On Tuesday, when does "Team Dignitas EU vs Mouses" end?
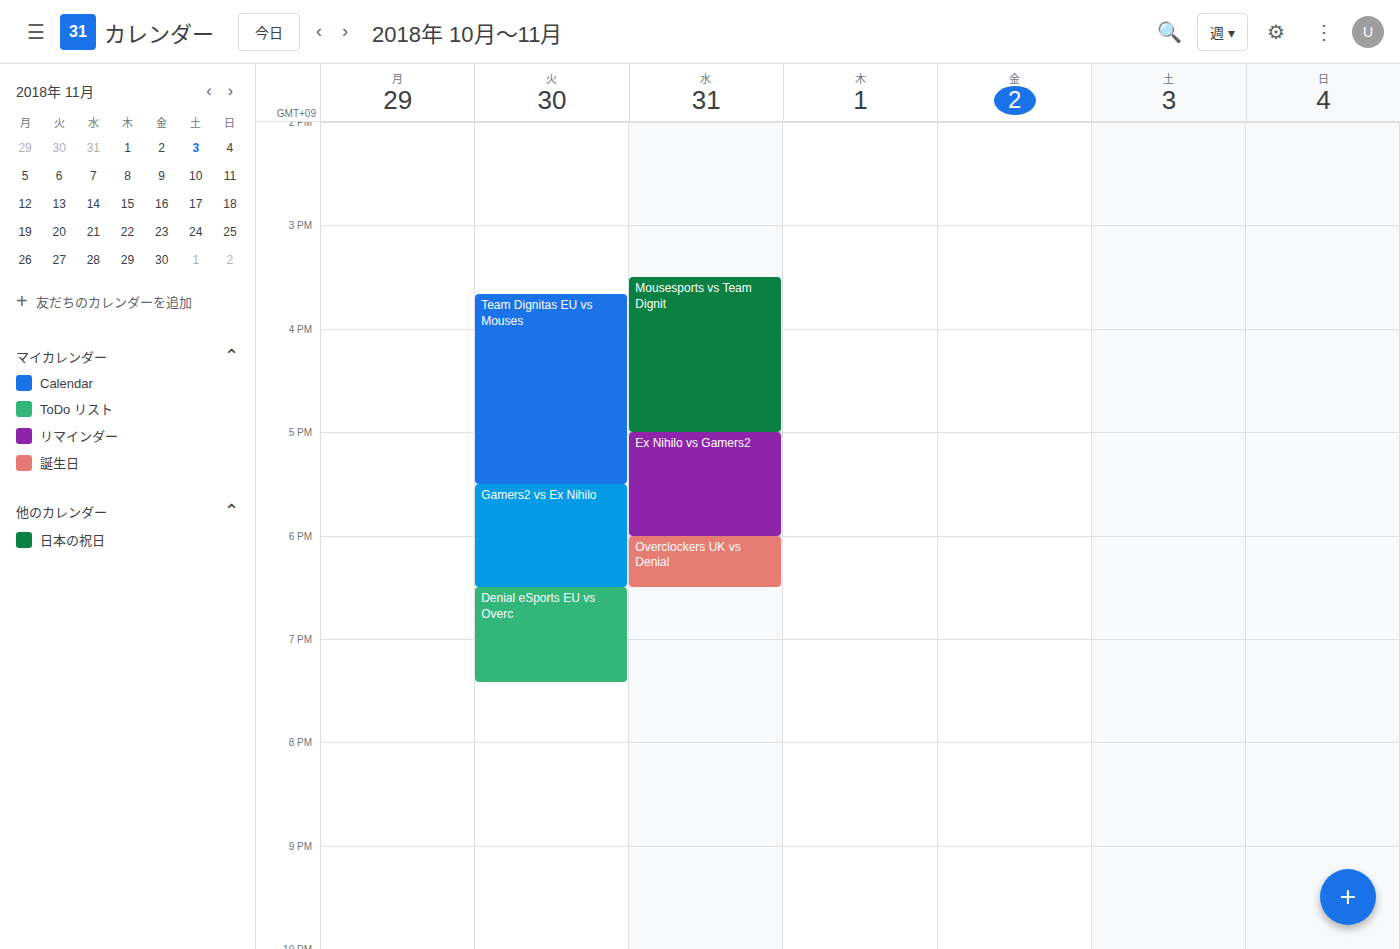
5:30 PM